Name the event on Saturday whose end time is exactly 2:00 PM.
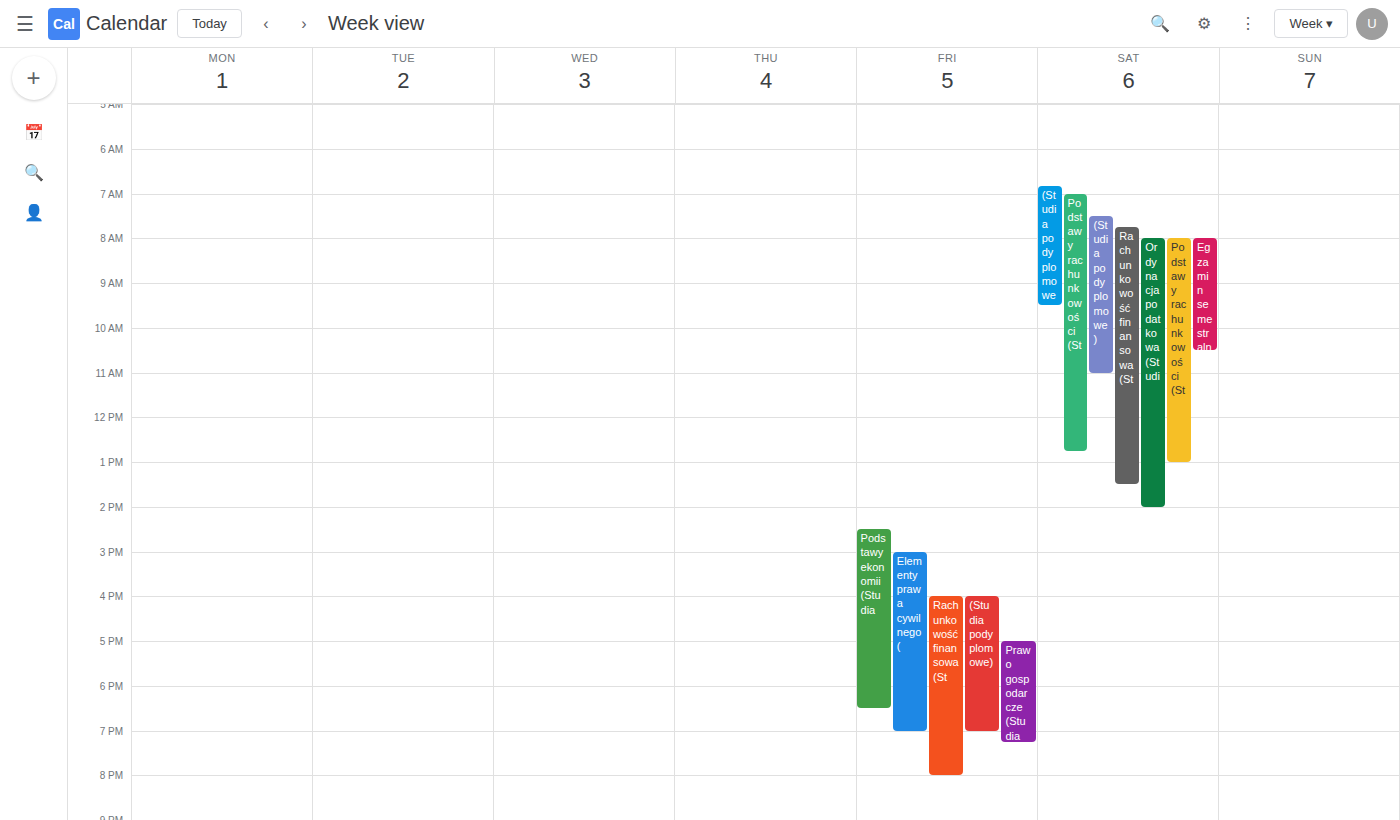
"Ordynacja podatkowa (Studi"